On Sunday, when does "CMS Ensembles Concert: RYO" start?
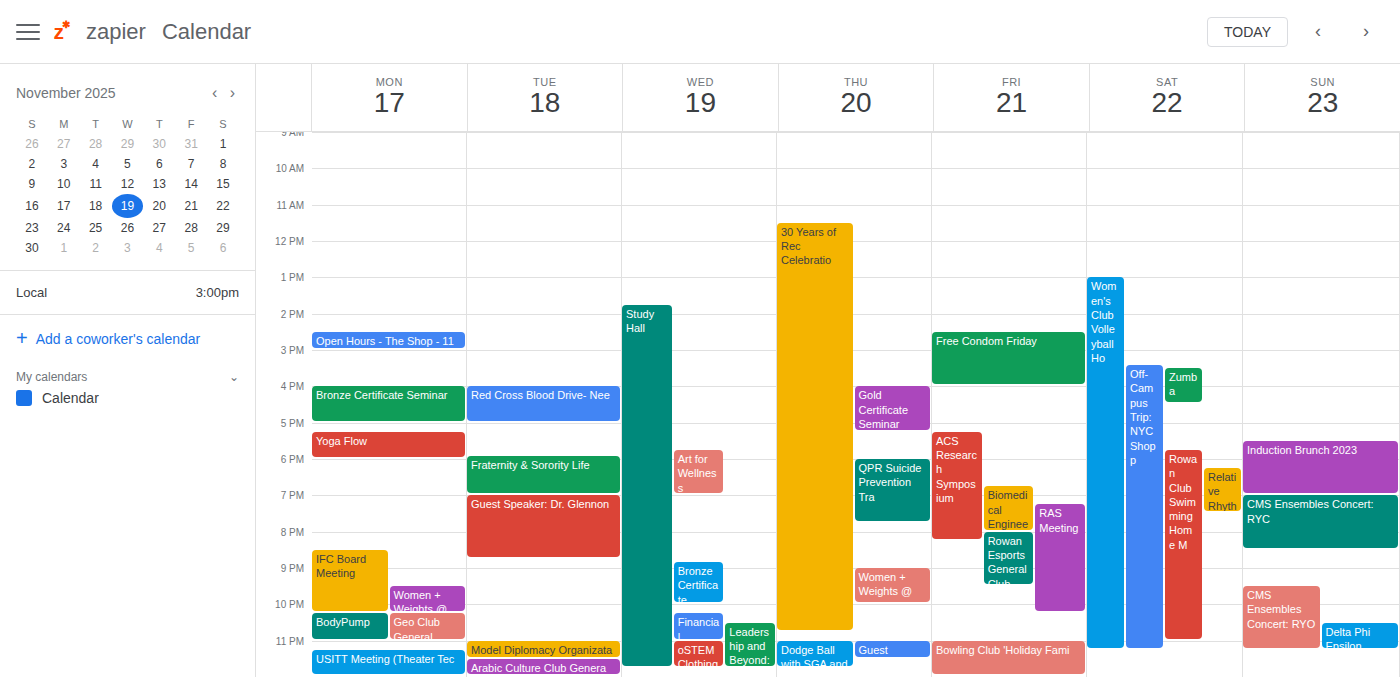
9:30 PM